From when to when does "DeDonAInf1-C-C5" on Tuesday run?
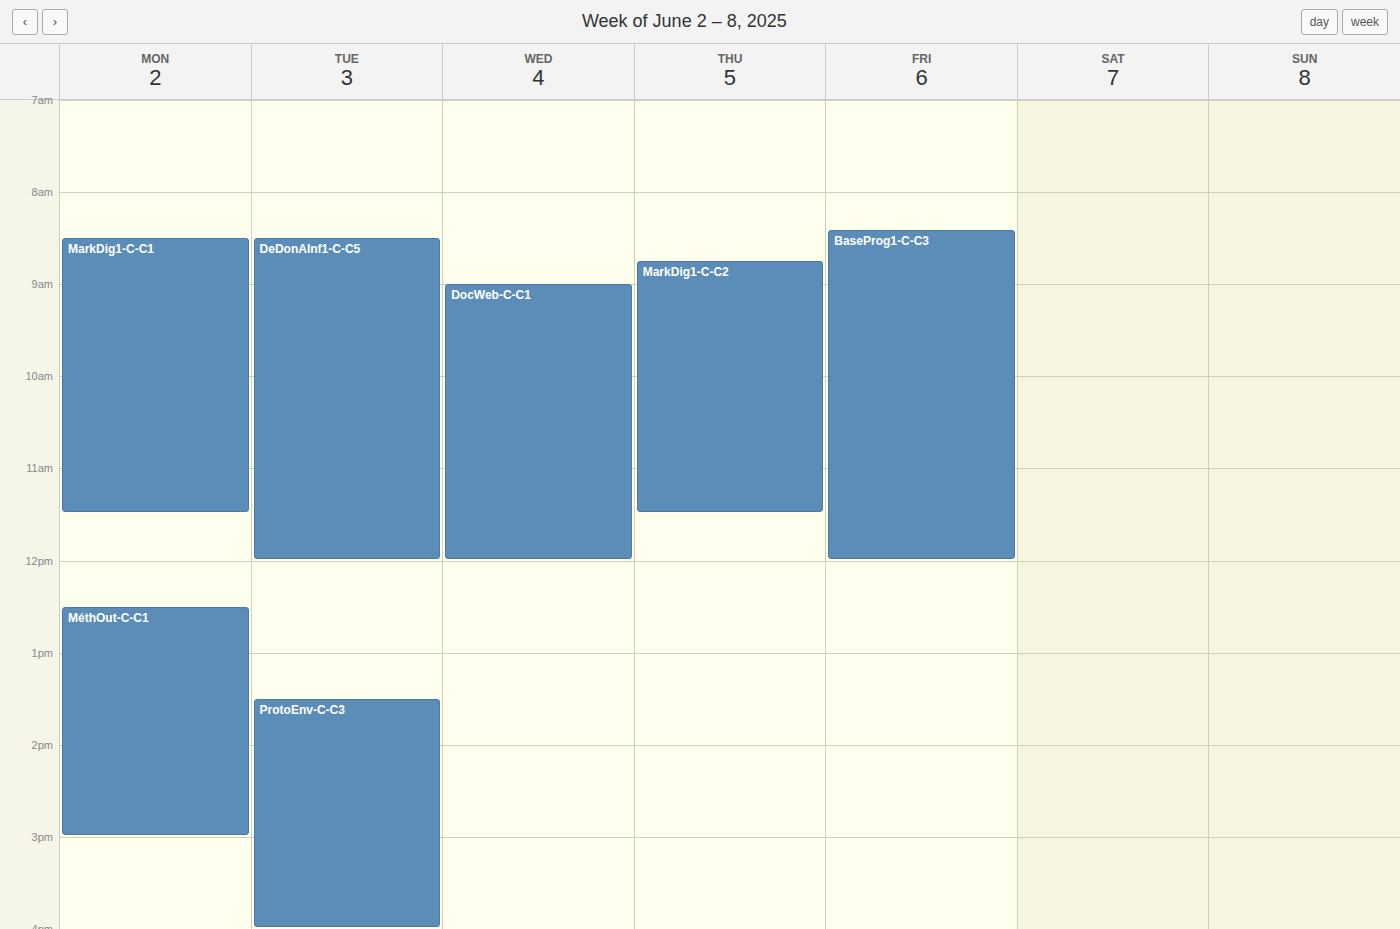
8:30 AM to 12:00 PM